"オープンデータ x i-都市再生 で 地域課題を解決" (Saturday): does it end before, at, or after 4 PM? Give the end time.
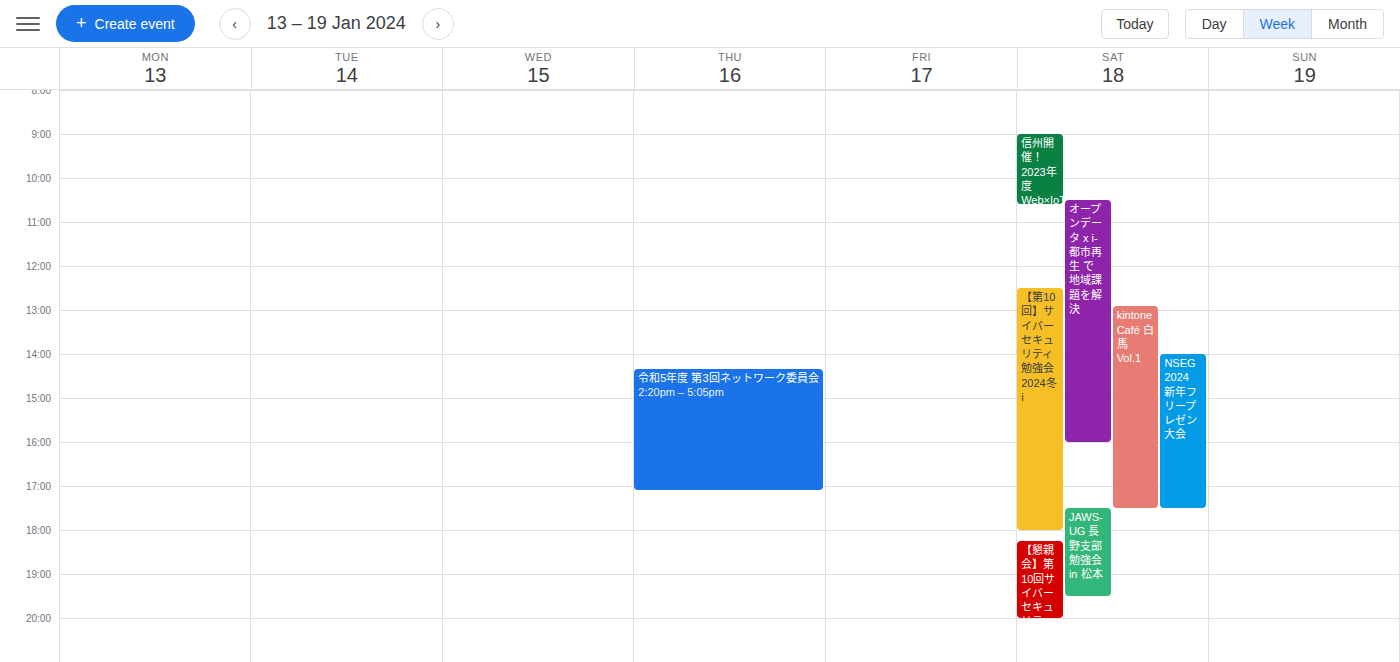
4:00 PM -- exactly at 4 PM, on the 4 PM line.